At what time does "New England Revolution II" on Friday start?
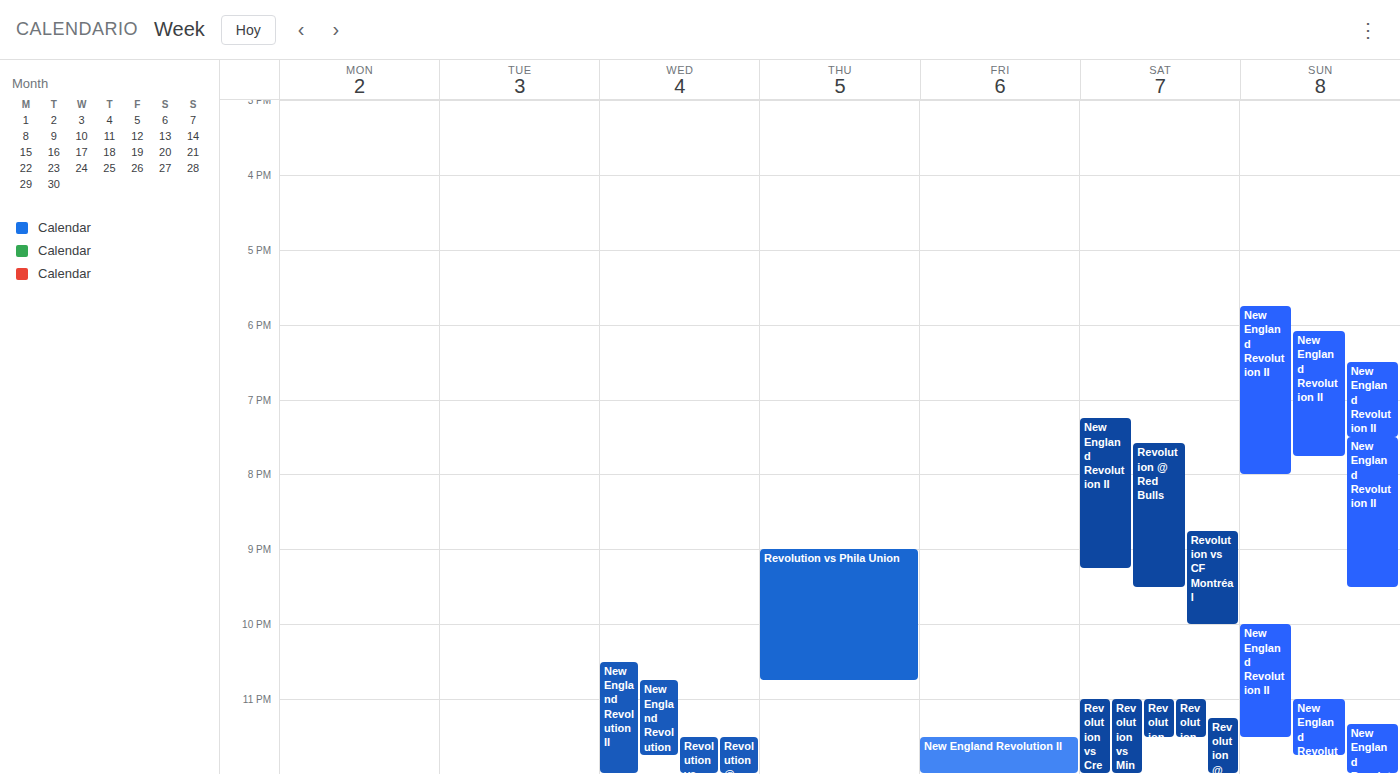
11:30 PM